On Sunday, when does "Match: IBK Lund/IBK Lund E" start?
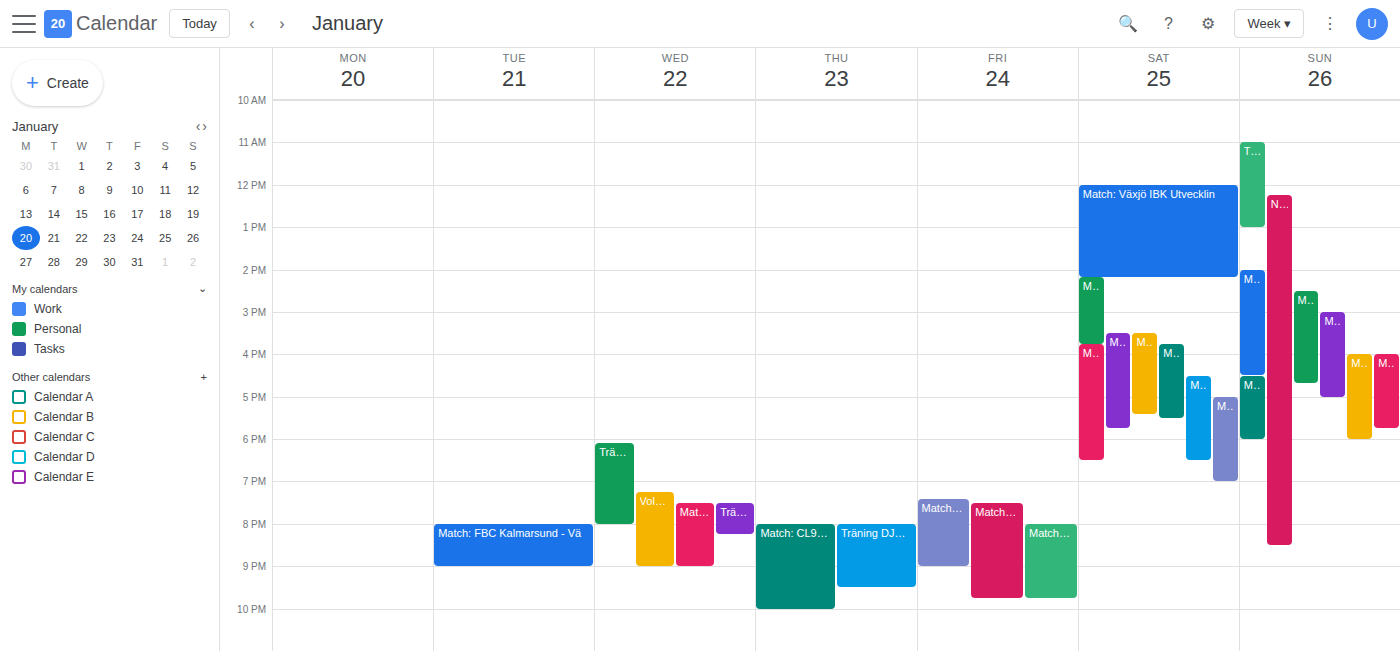
2:30 PM